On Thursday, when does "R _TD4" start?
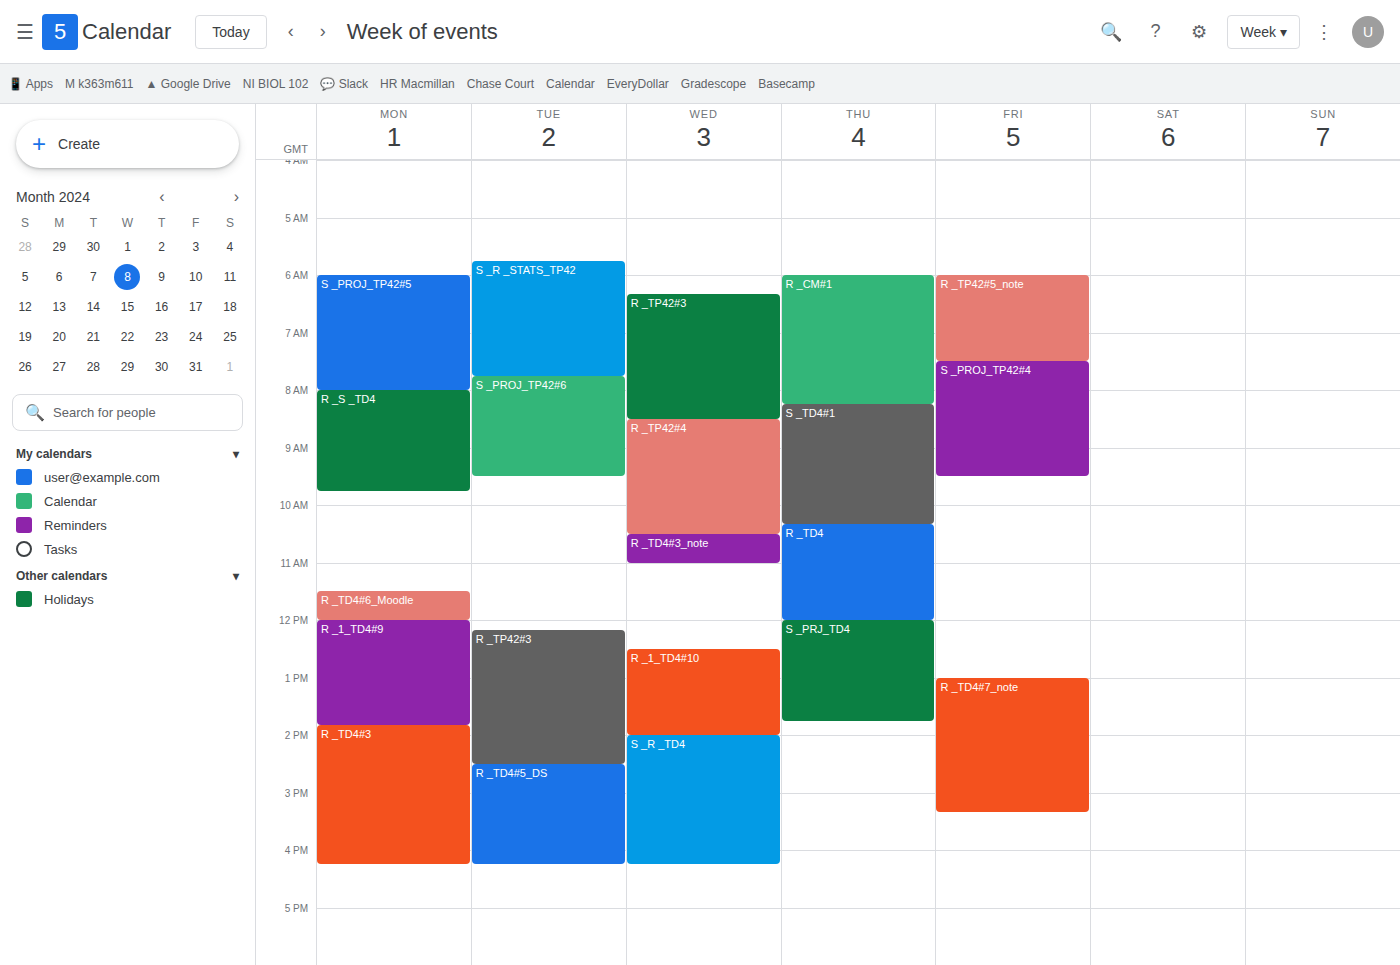
10:20 AM